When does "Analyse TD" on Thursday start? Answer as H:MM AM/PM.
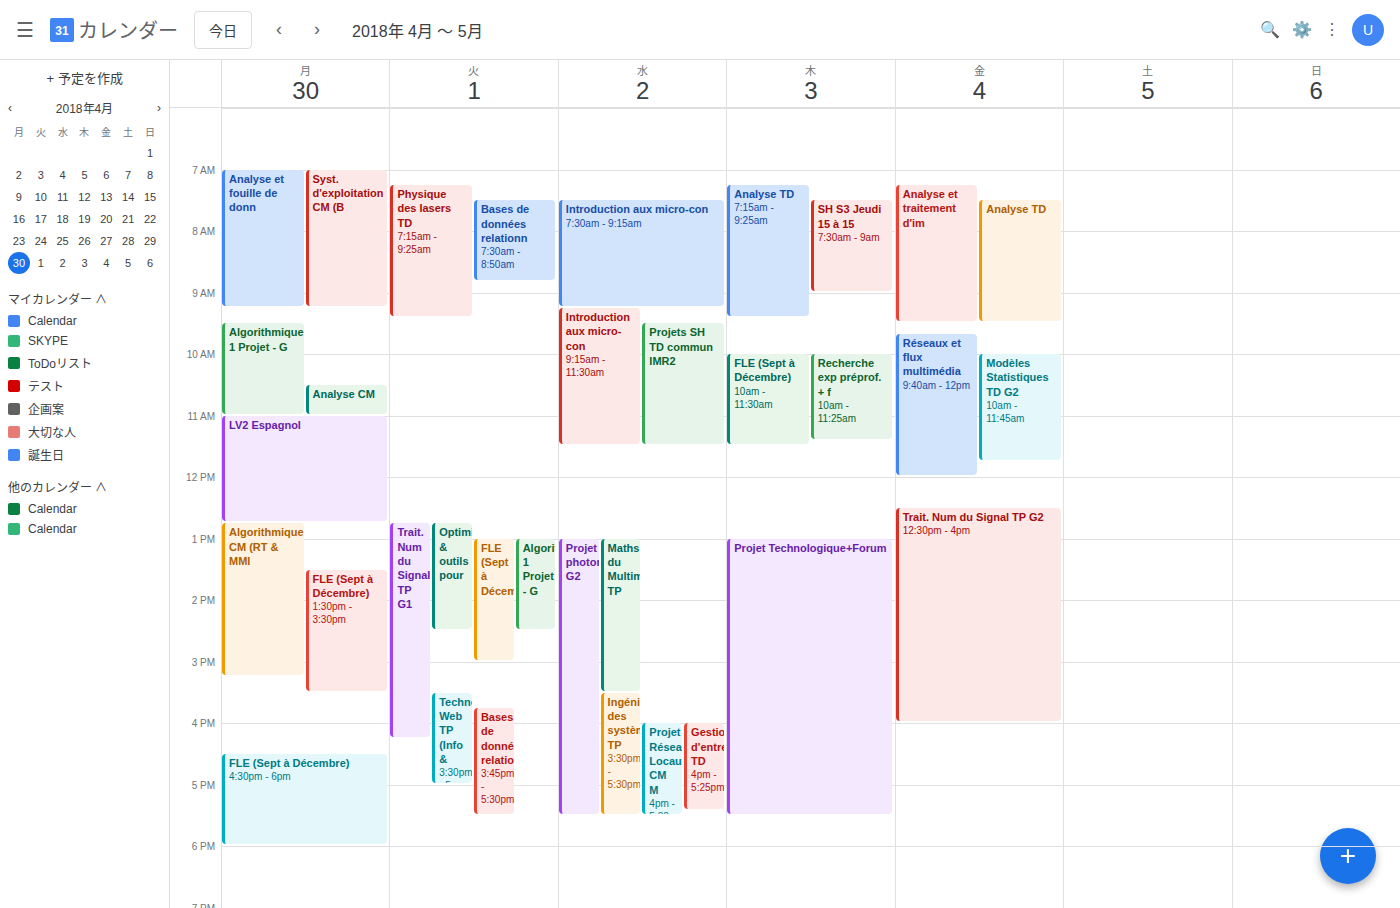
7:15 AM